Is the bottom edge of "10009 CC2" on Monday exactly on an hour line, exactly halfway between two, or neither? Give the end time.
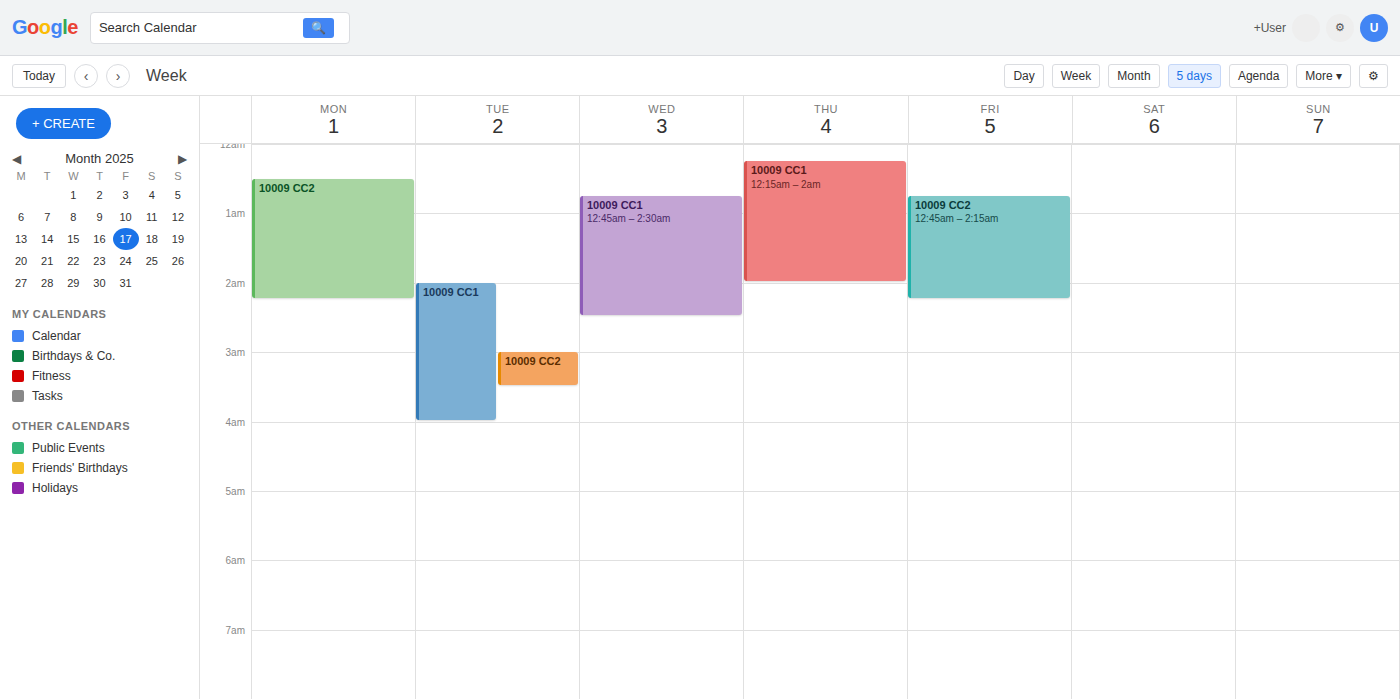
2:15 AM -- neither: a quarter of the way from the 2 AM line to the 3 AM line.